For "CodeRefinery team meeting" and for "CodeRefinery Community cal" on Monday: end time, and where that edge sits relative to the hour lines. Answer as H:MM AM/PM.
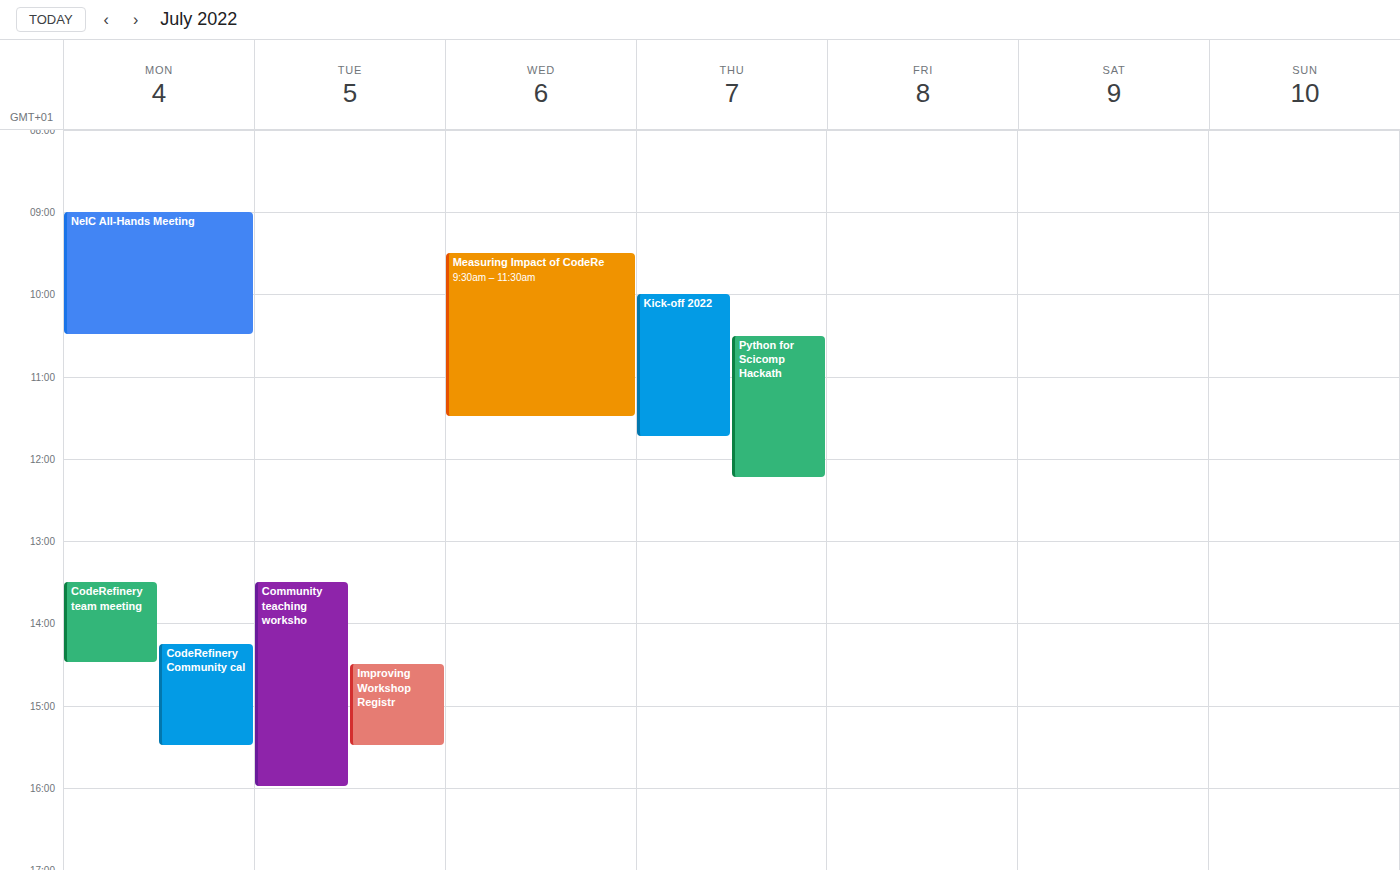
"CodeRefinery team meeting": 2:30 PM, halfway between the 2 PM and 3 PM lines. "CodeRefinery Community cal": 3:30 PM, halfway between the 3 PM and 4 PM lines.